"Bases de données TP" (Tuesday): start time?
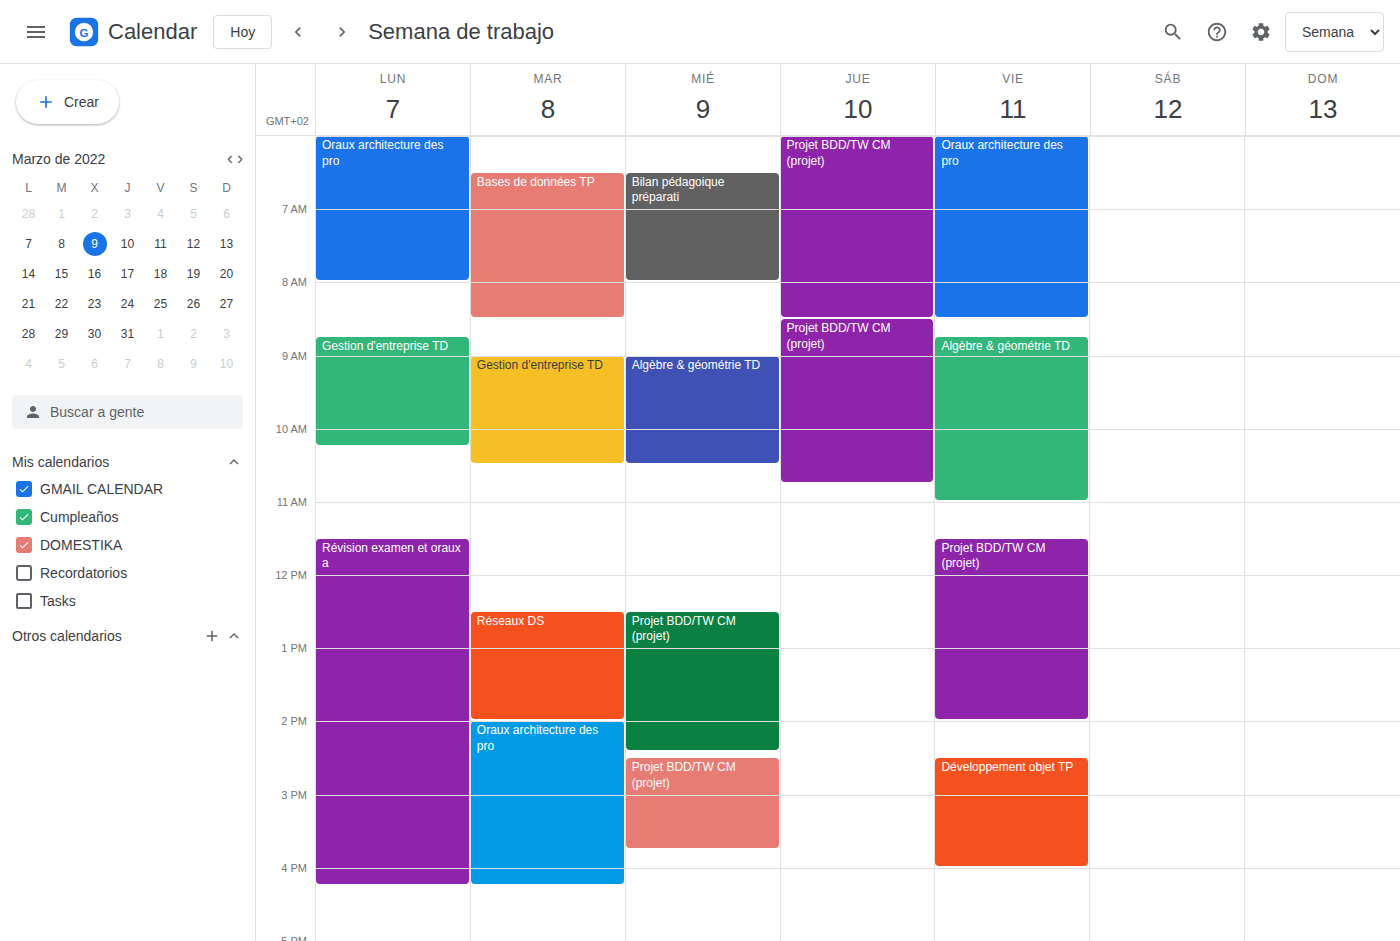
6:30 AM